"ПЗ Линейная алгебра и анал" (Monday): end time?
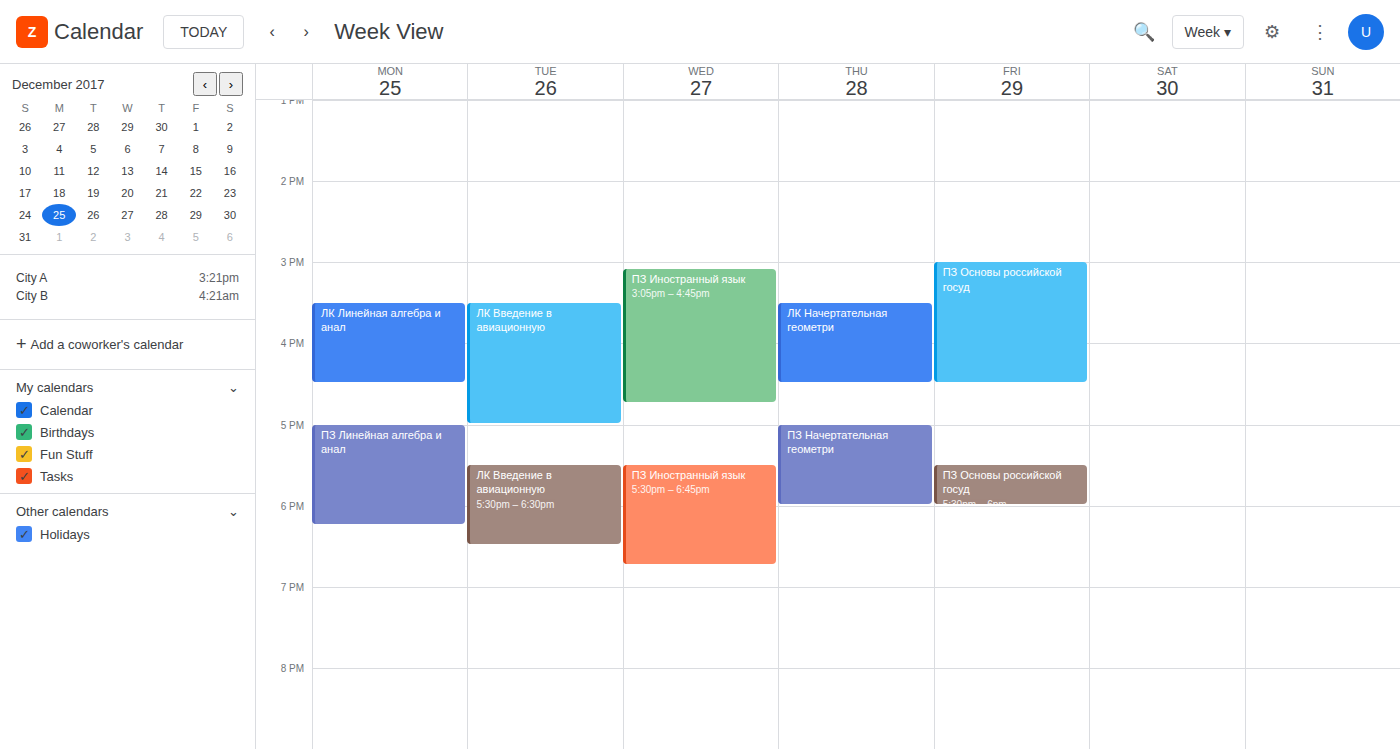
6:15 PM